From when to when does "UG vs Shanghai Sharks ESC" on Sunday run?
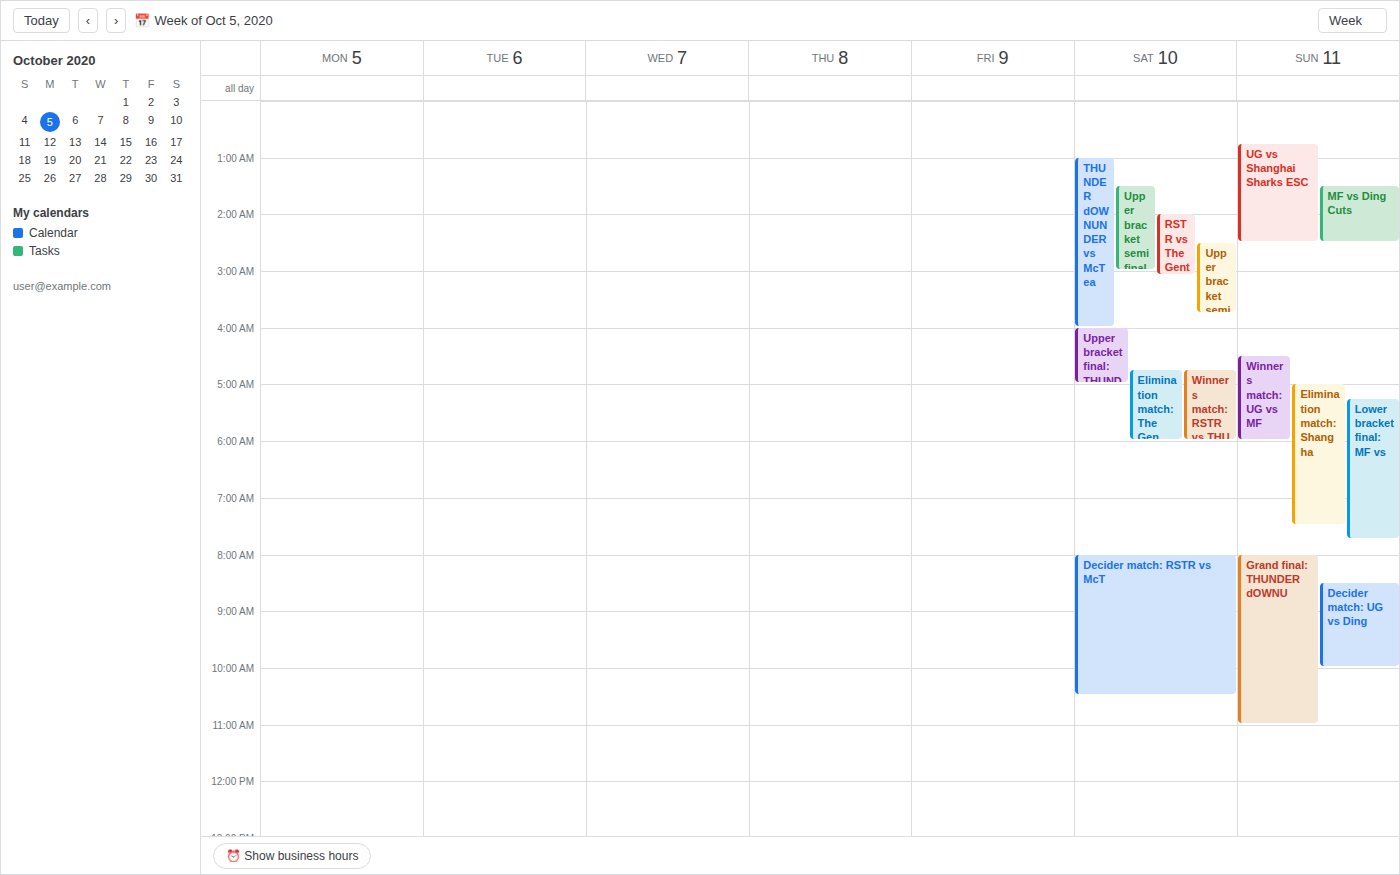
12:45 AM to 2:30 AM